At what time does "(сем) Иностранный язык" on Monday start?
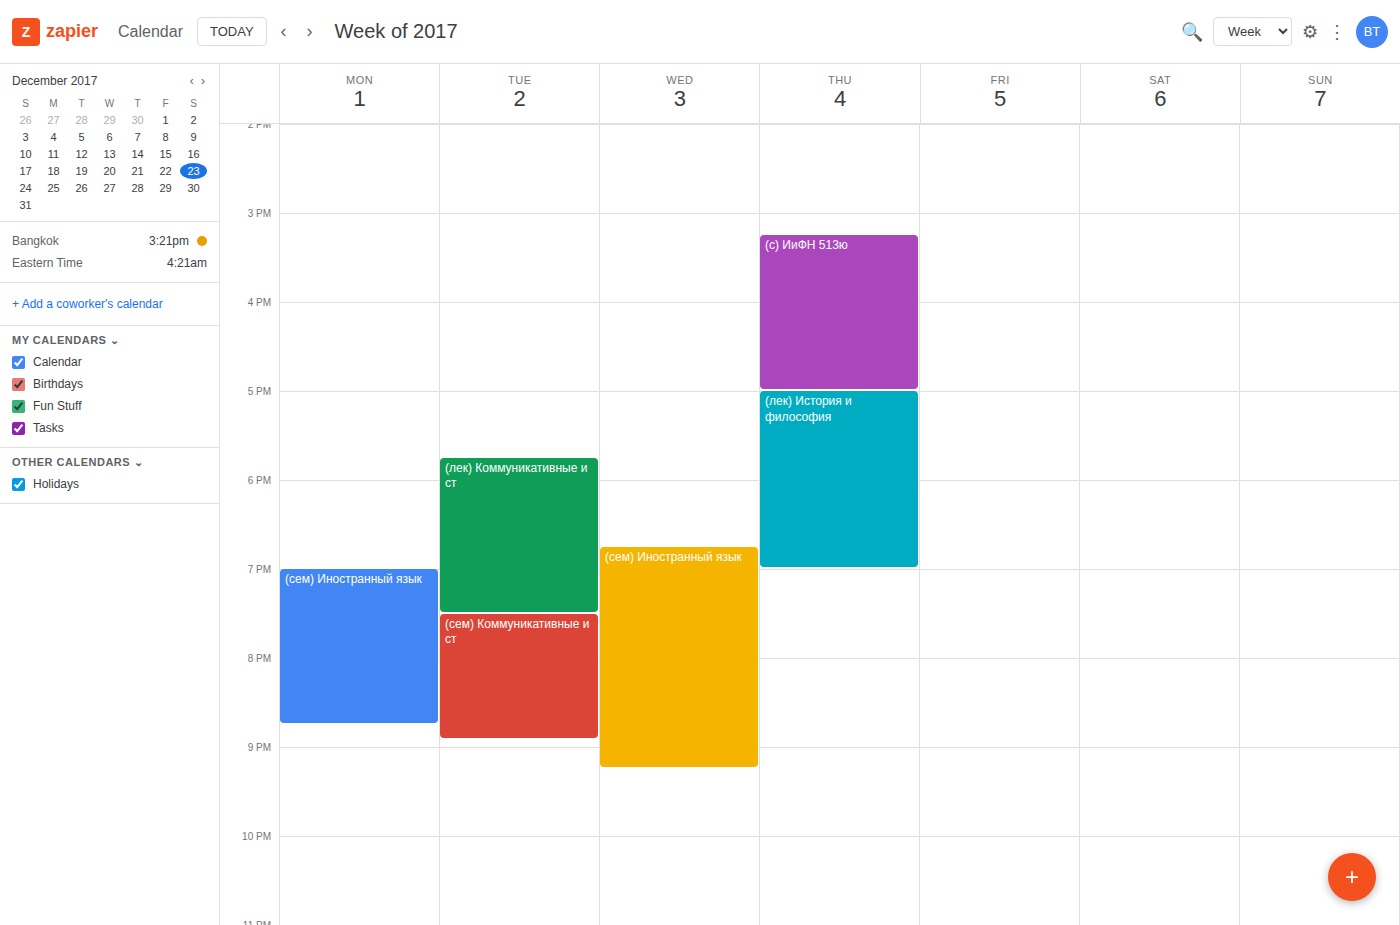
7:00 PM